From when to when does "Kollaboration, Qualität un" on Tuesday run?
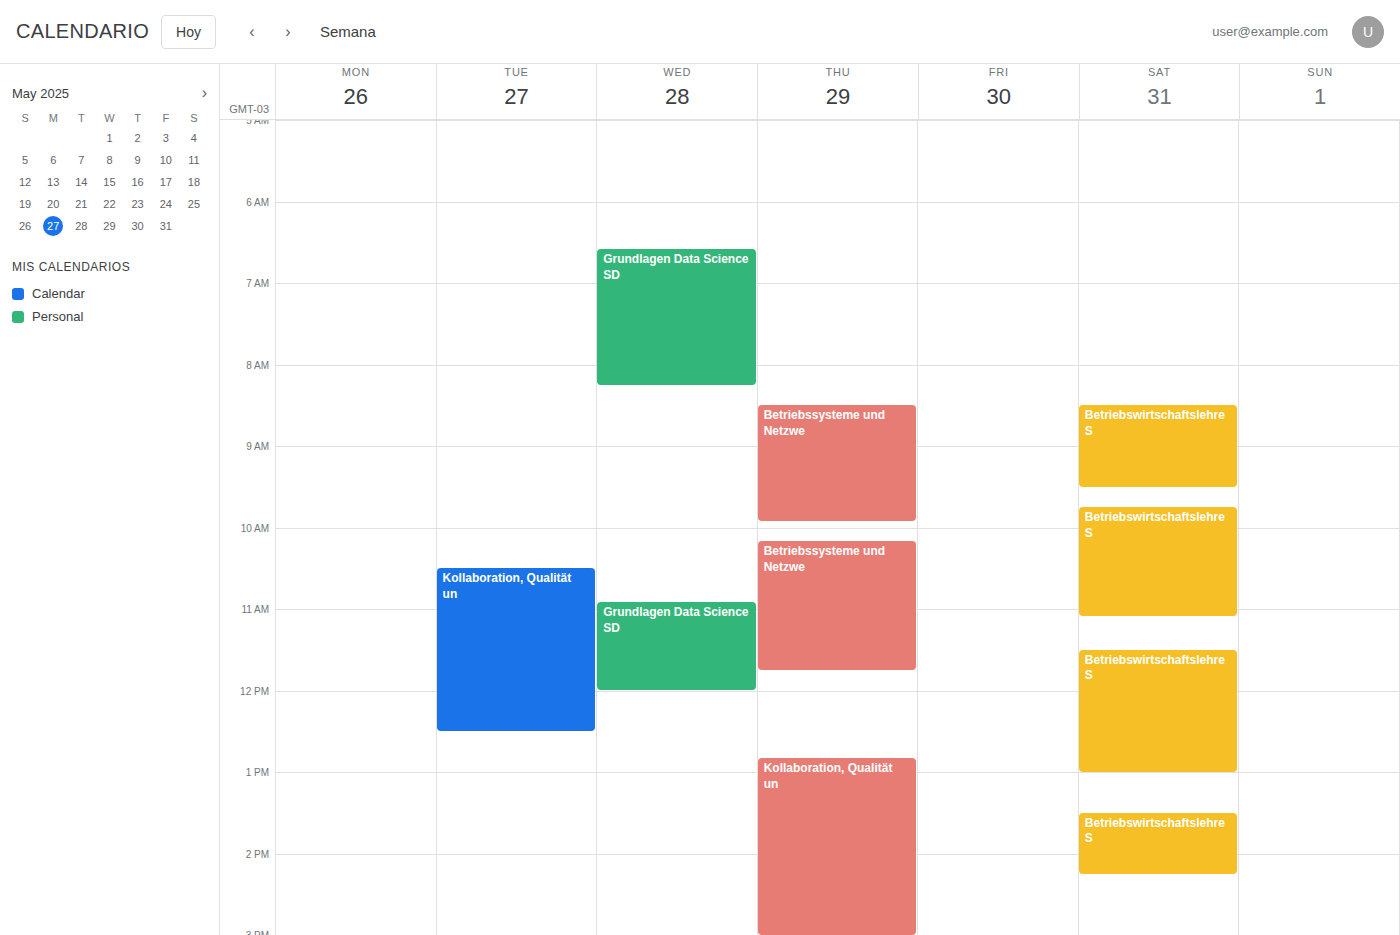
10:30 AM to 12:30 PM